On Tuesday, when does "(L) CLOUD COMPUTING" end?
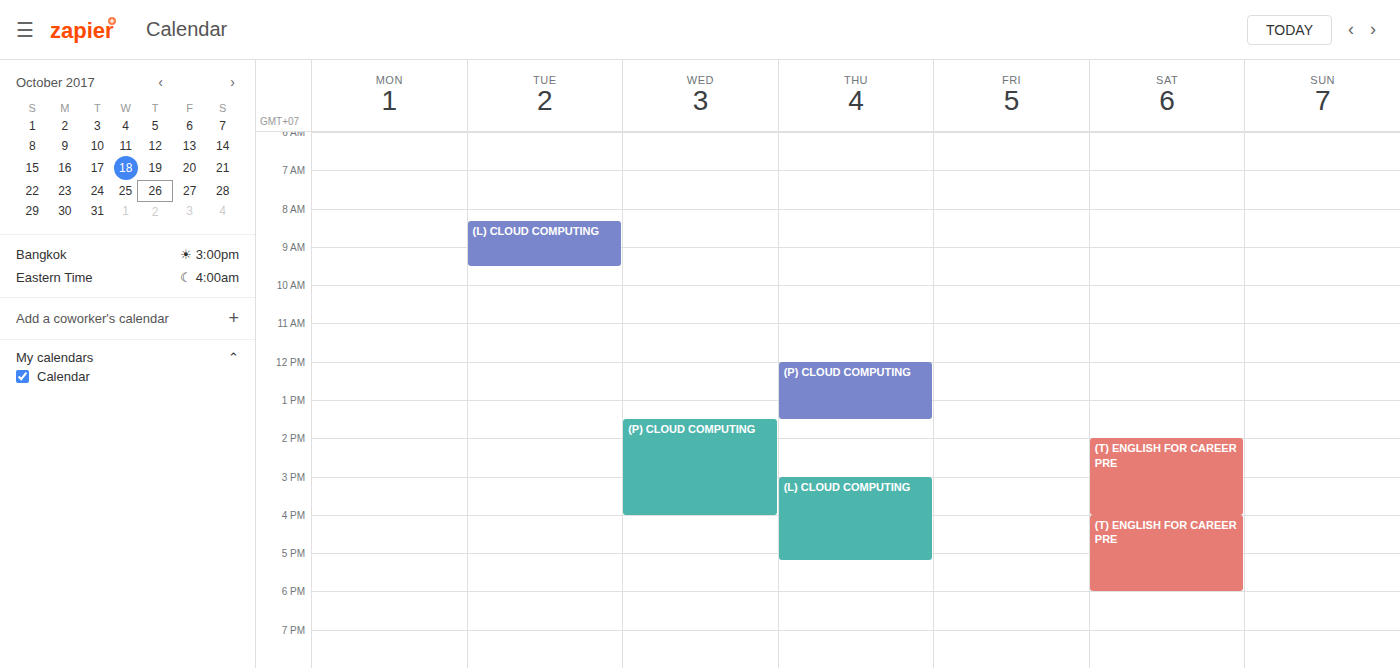
9:30 AM